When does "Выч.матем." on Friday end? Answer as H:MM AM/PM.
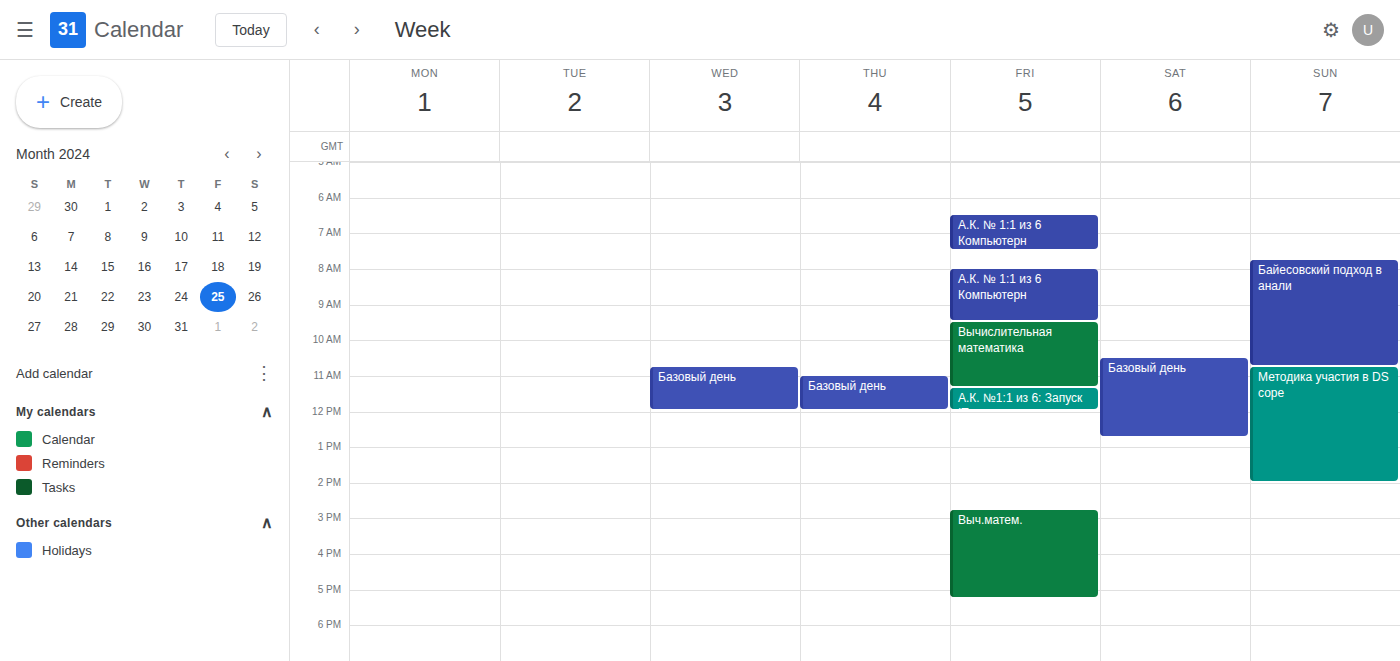
5:15 PM